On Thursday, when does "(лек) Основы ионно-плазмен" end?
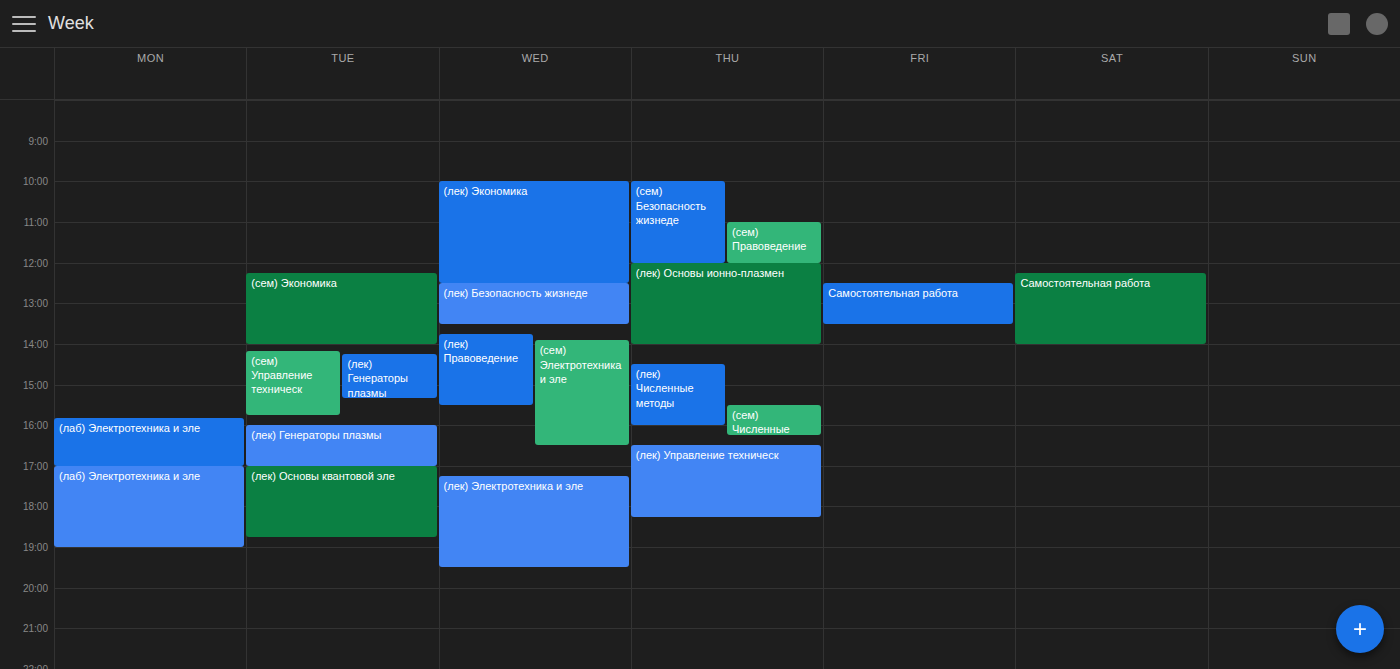
2:00 PM